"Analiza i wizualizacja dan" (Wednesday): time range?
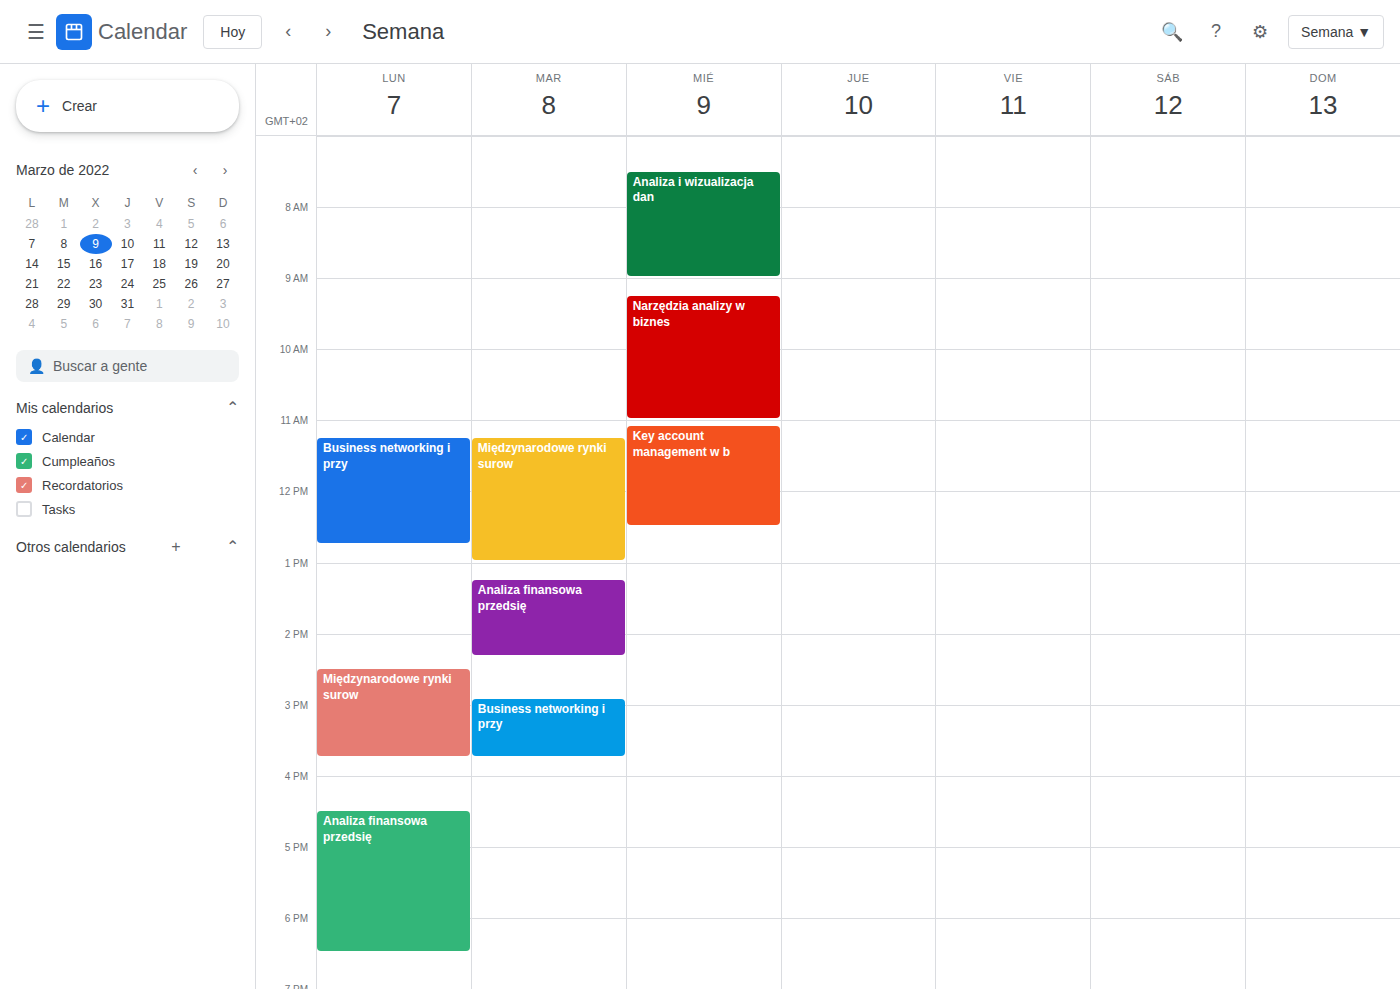
7:30 AM to 9:00 AM